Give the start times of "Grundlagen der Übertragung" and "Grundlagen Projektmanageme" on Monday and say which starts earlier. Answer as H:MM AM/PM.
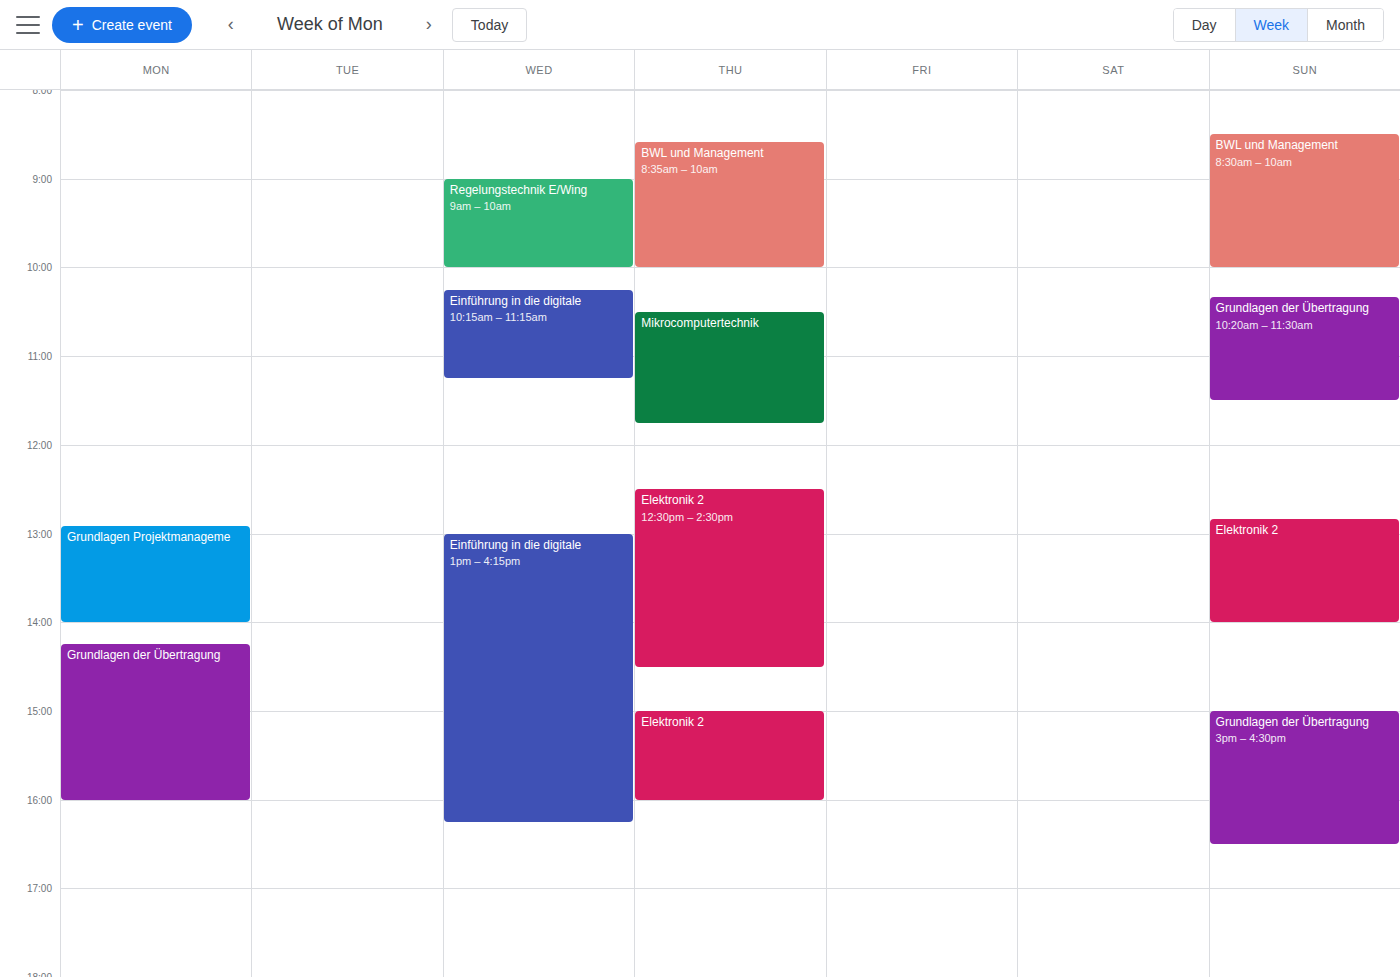
"Grundlagen Projektmanageme" 12:55 PM; "Grundlagen der Übertragung" 2:15 PM.